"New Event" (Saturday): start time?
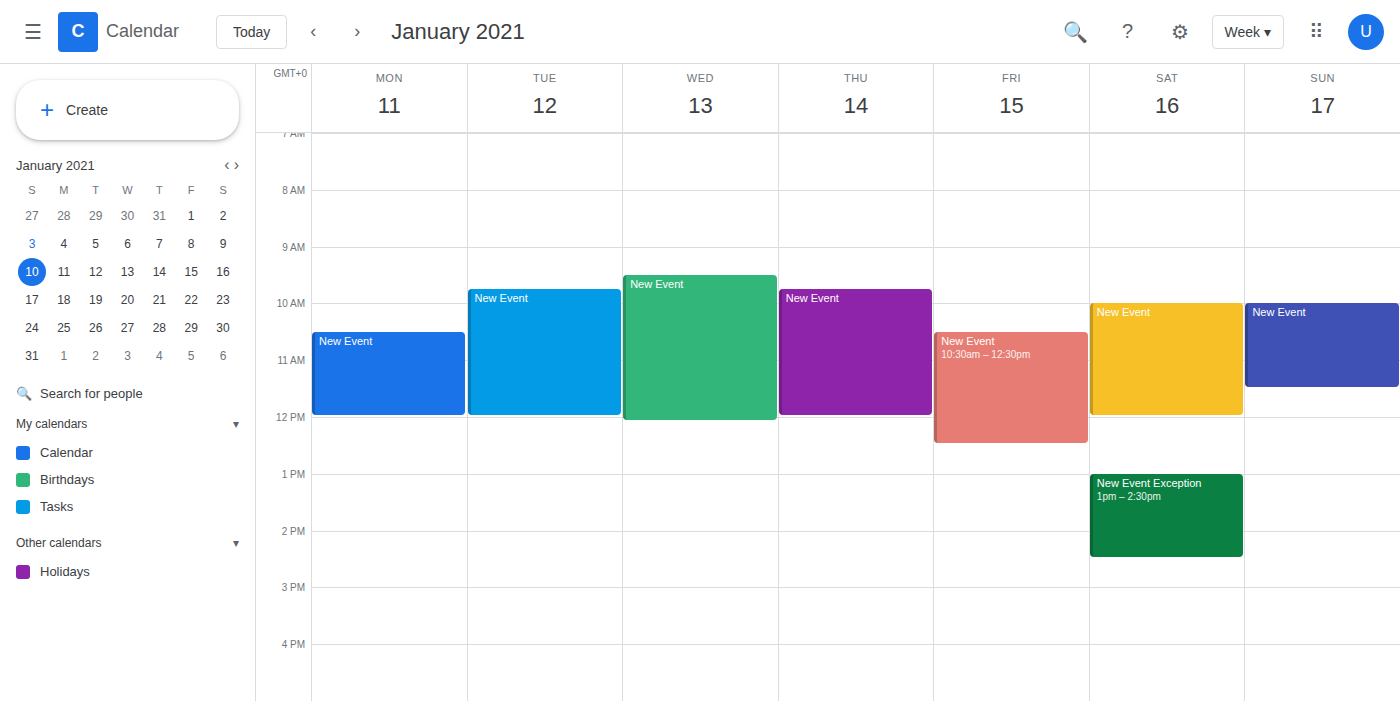
10:00 AM